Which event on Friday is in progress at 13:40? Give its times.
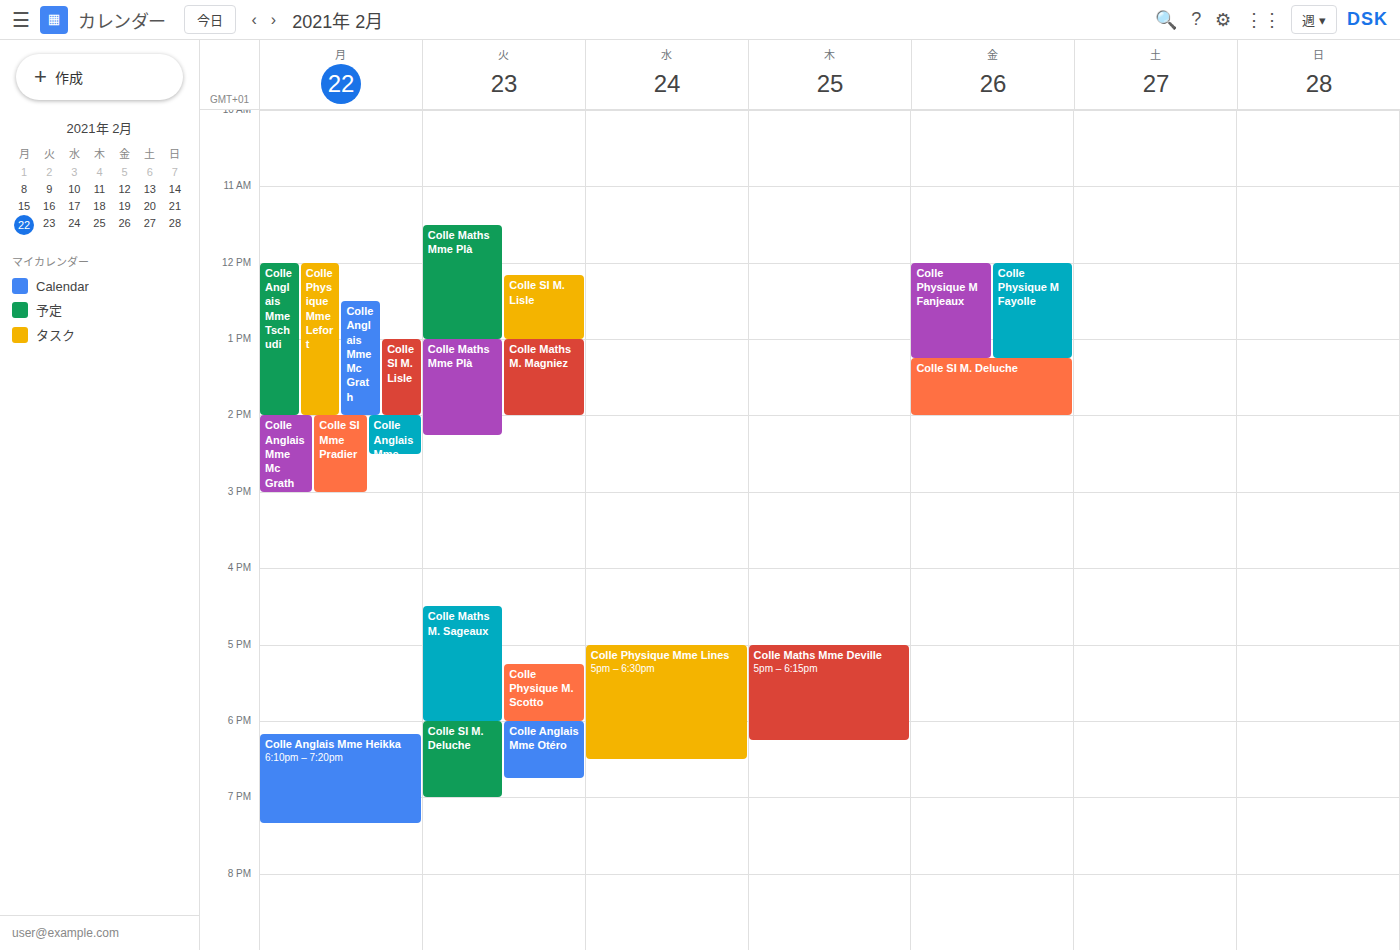
"Colle SI M. Deluche", 13:15 to 14:00